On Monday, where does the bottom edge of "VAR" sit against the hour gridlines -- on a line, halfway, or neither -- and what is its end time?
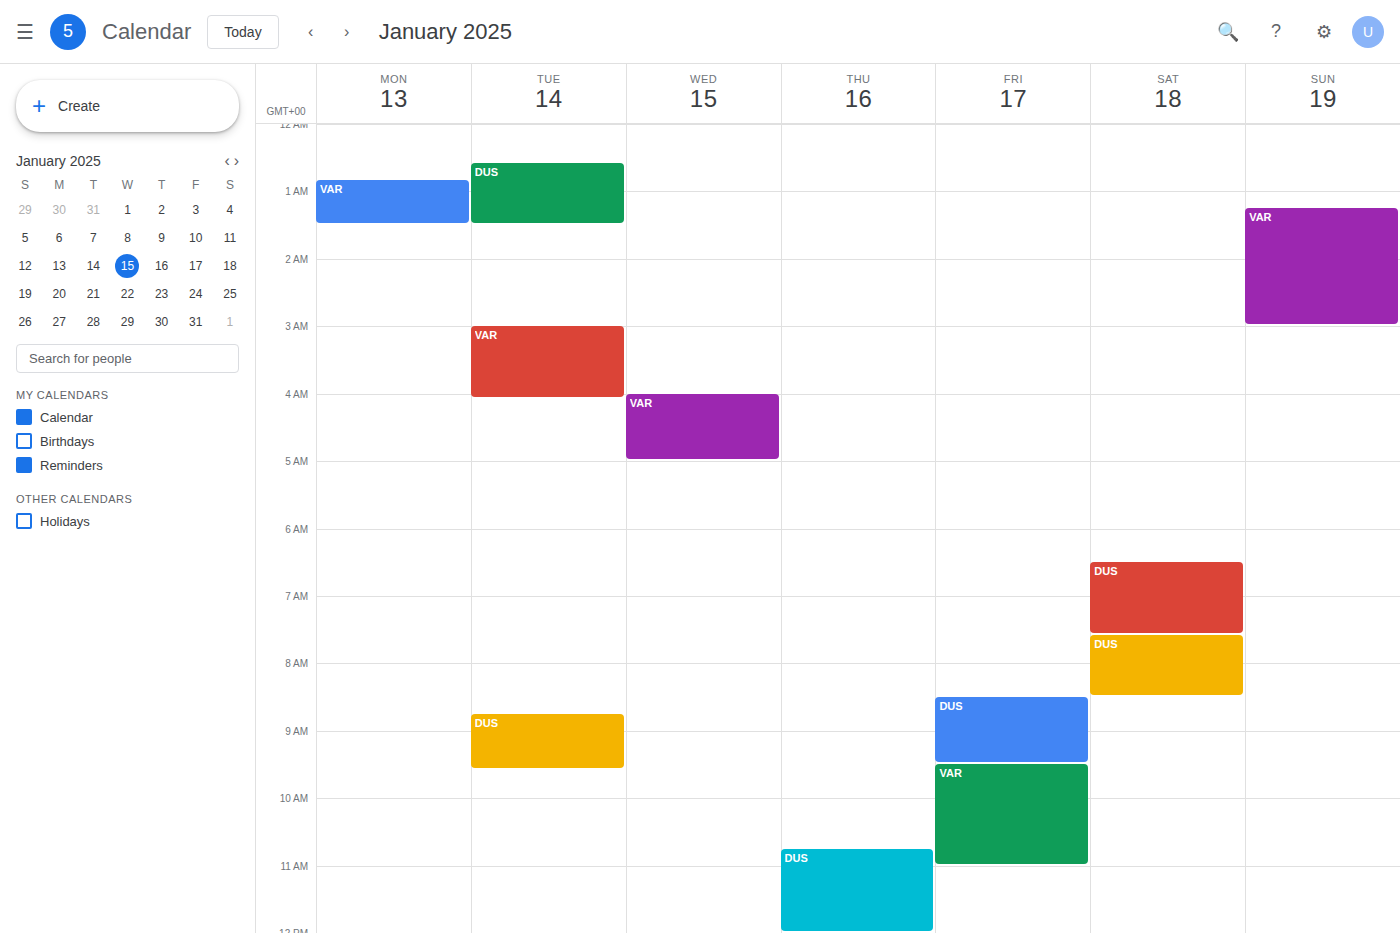
1:30 AM -- halfway between the 1 AM and 2 AM lines.